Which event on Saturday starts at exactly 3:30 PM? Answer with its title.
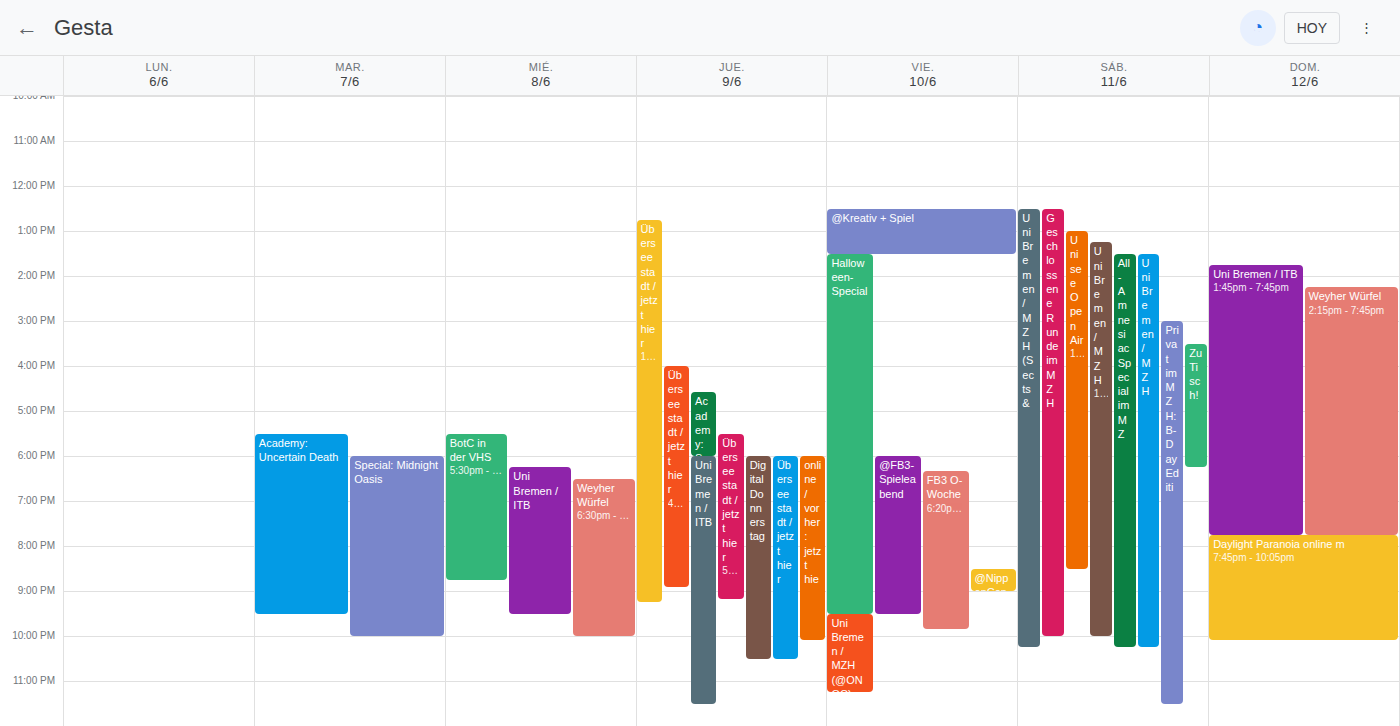
"Zu Tisch!"